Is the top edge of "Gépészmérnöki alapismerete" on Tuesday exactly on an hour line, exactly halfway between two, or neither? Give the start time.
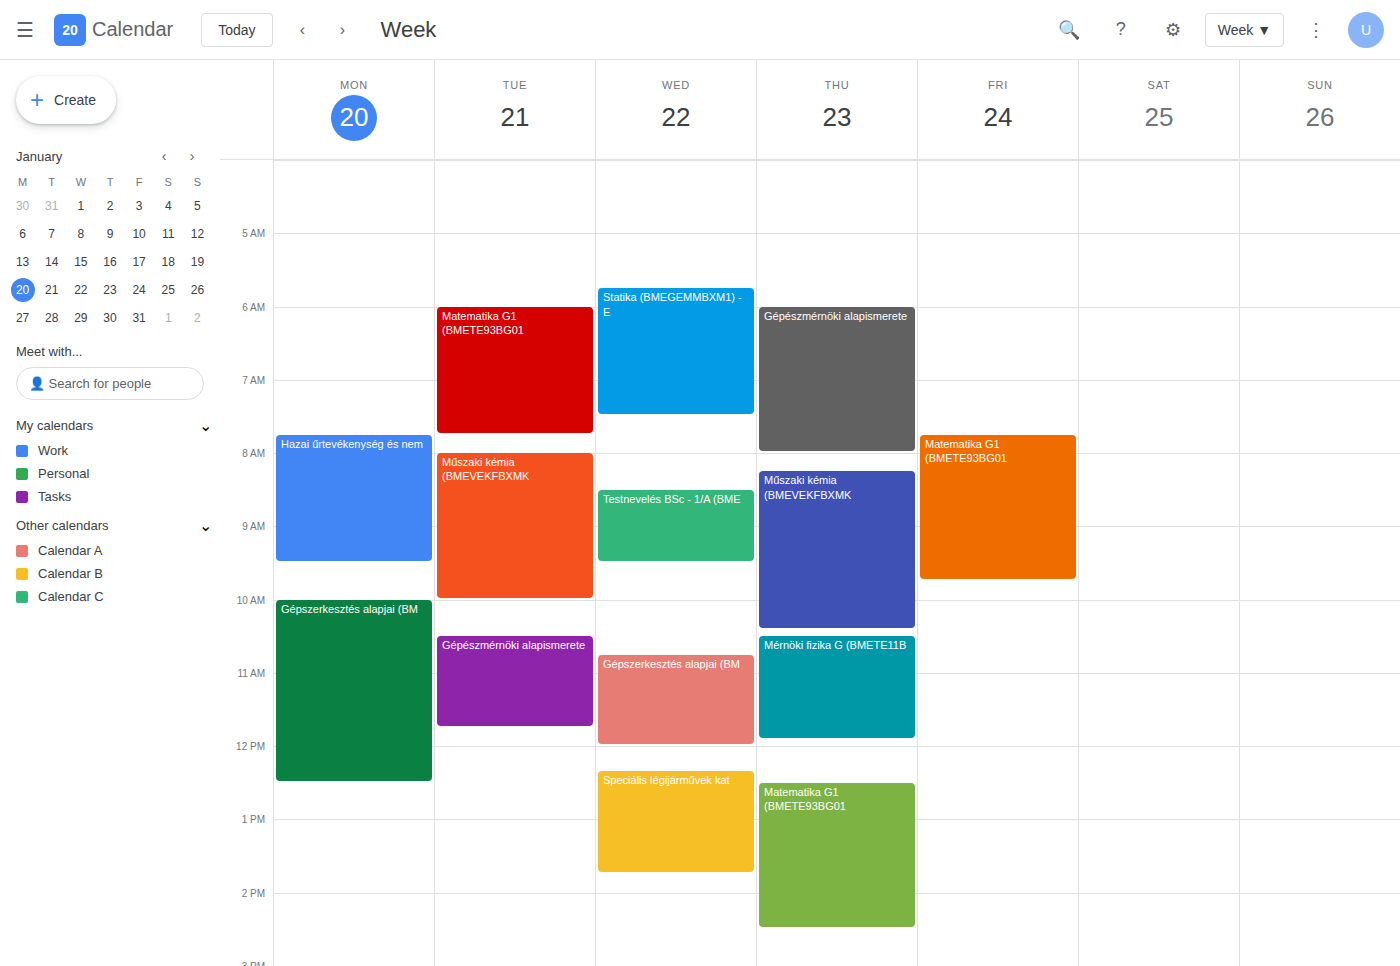
10:30 AM -- halfway between the 10 AM and 11 AM lines.